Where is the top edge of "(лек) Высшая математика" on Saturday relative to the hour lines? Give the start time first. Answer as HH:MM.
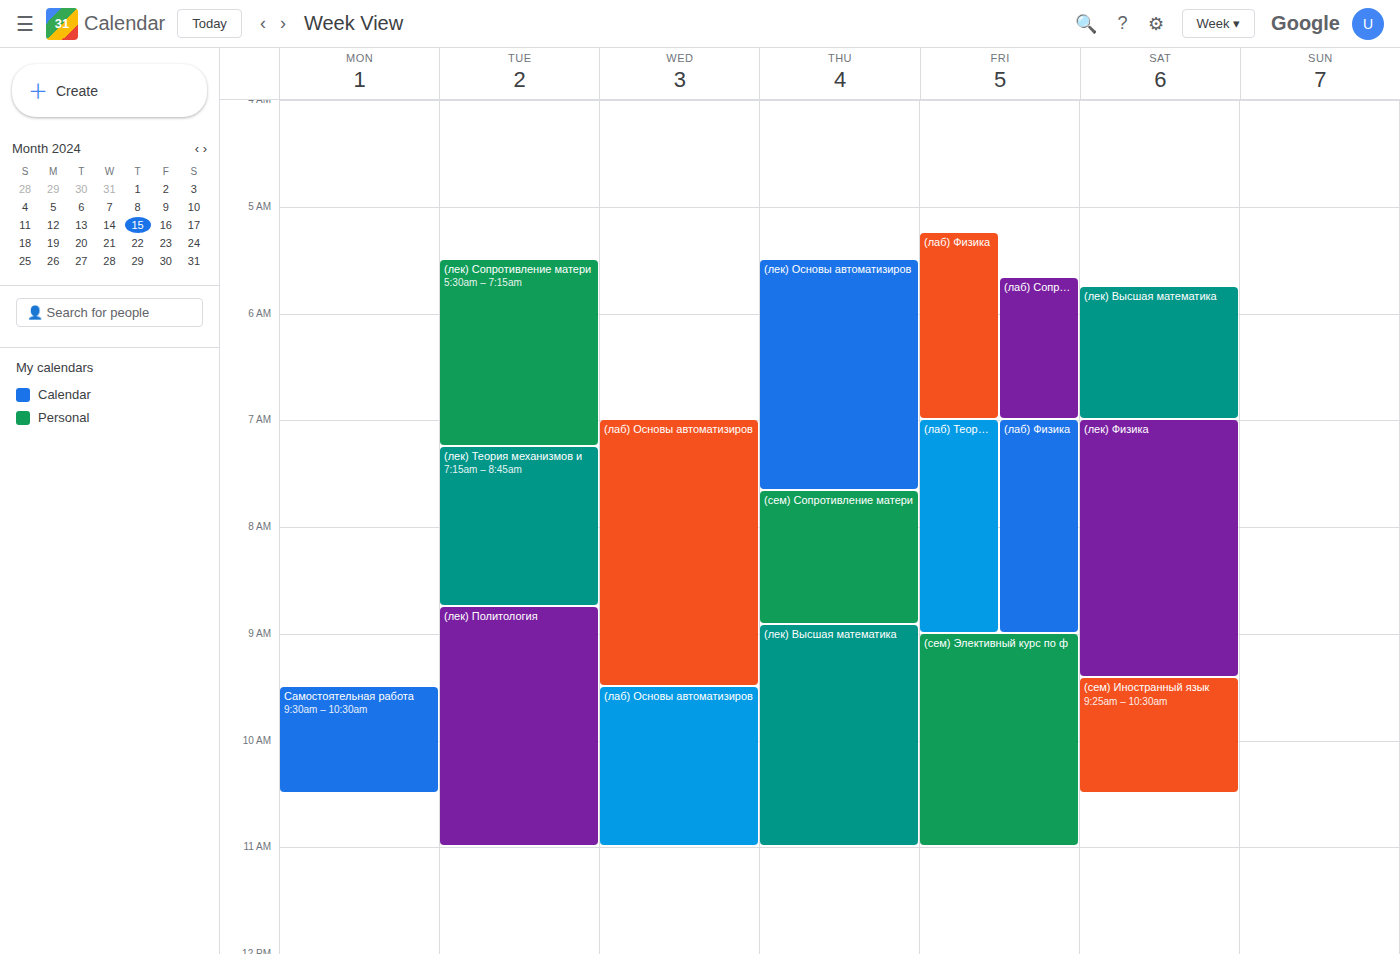
05:45 -- neither: three quarters of the way from the 05:00 line to the 06:00 line.